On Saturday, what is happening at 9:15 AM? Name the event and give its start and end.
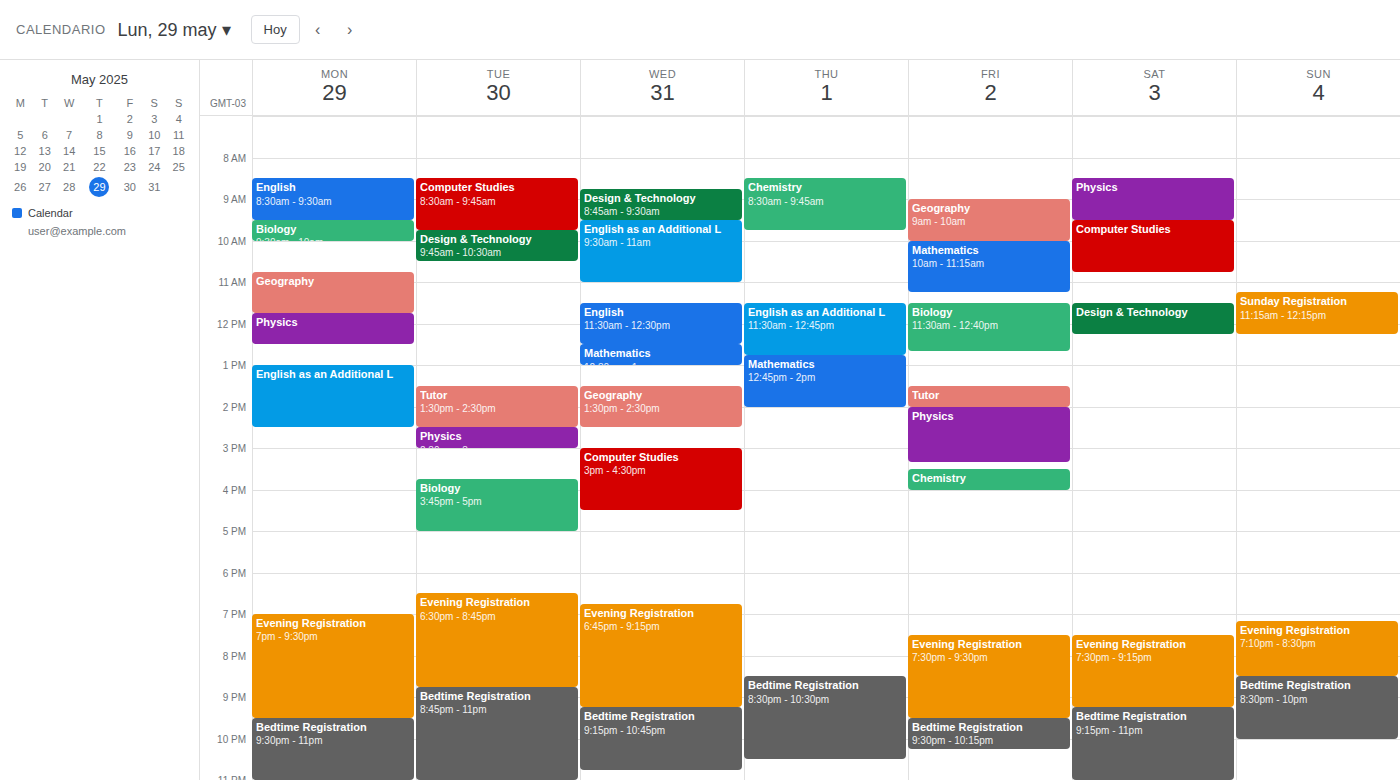
"Physics", 8:30 AM to 9:30 AM